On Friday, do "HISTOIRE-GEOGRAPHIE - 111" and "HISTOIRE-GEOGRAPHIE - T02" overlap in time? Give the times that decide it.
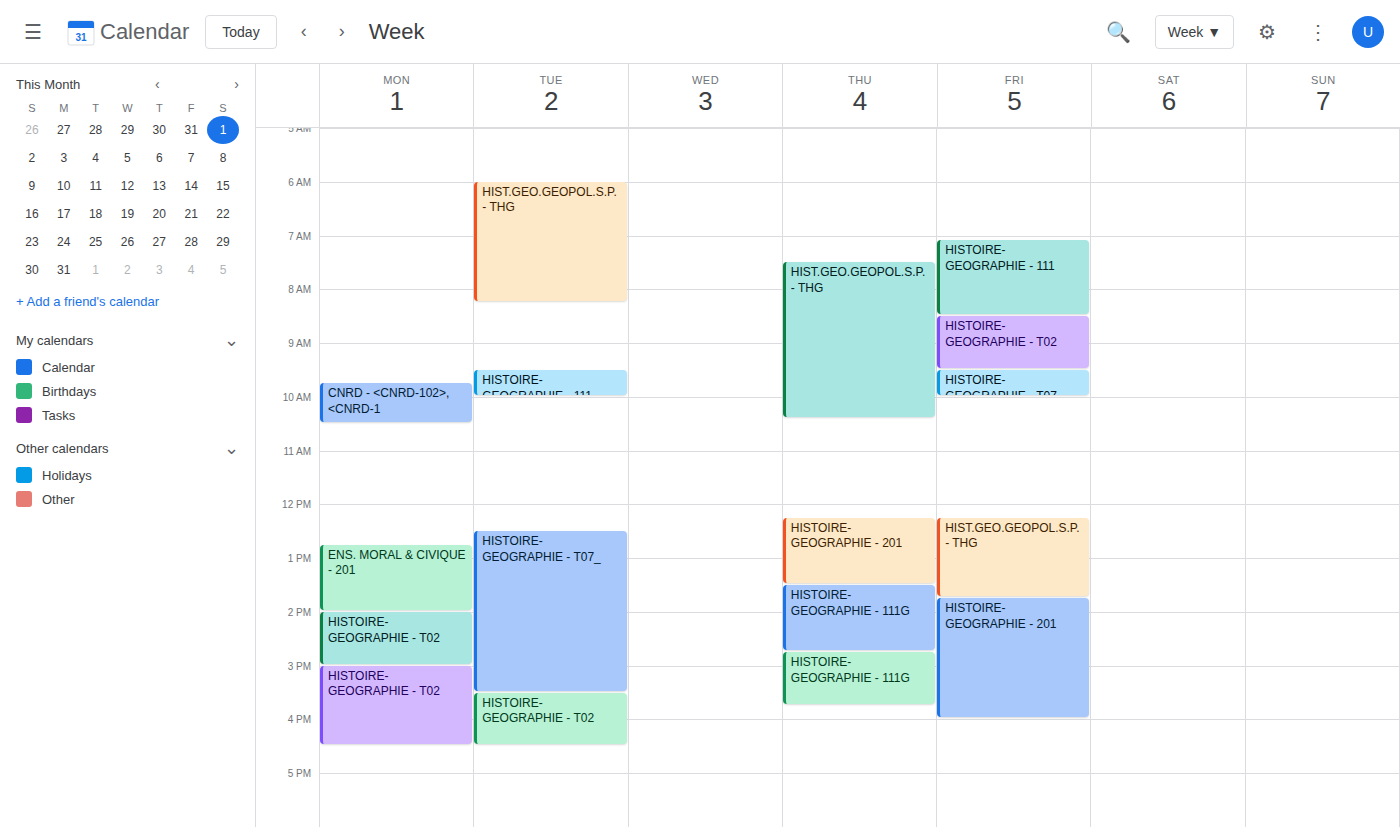
"HISTOIRE-GEOGRAPHIE - 111" ends at 8:30 AM, exactly when "HISTOIRE-GEOGRAPHIE - T02" starts -- they touch but do not overlap.